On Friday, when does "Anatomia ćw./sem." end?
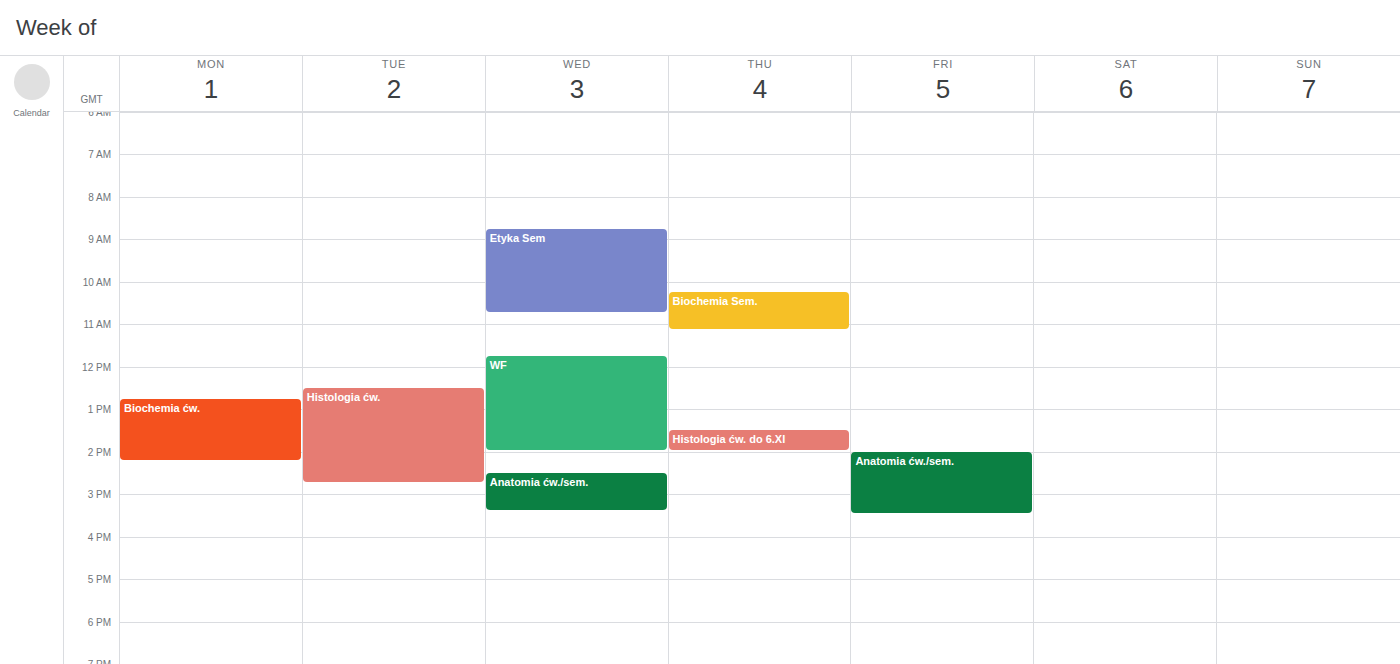
3:30 PM